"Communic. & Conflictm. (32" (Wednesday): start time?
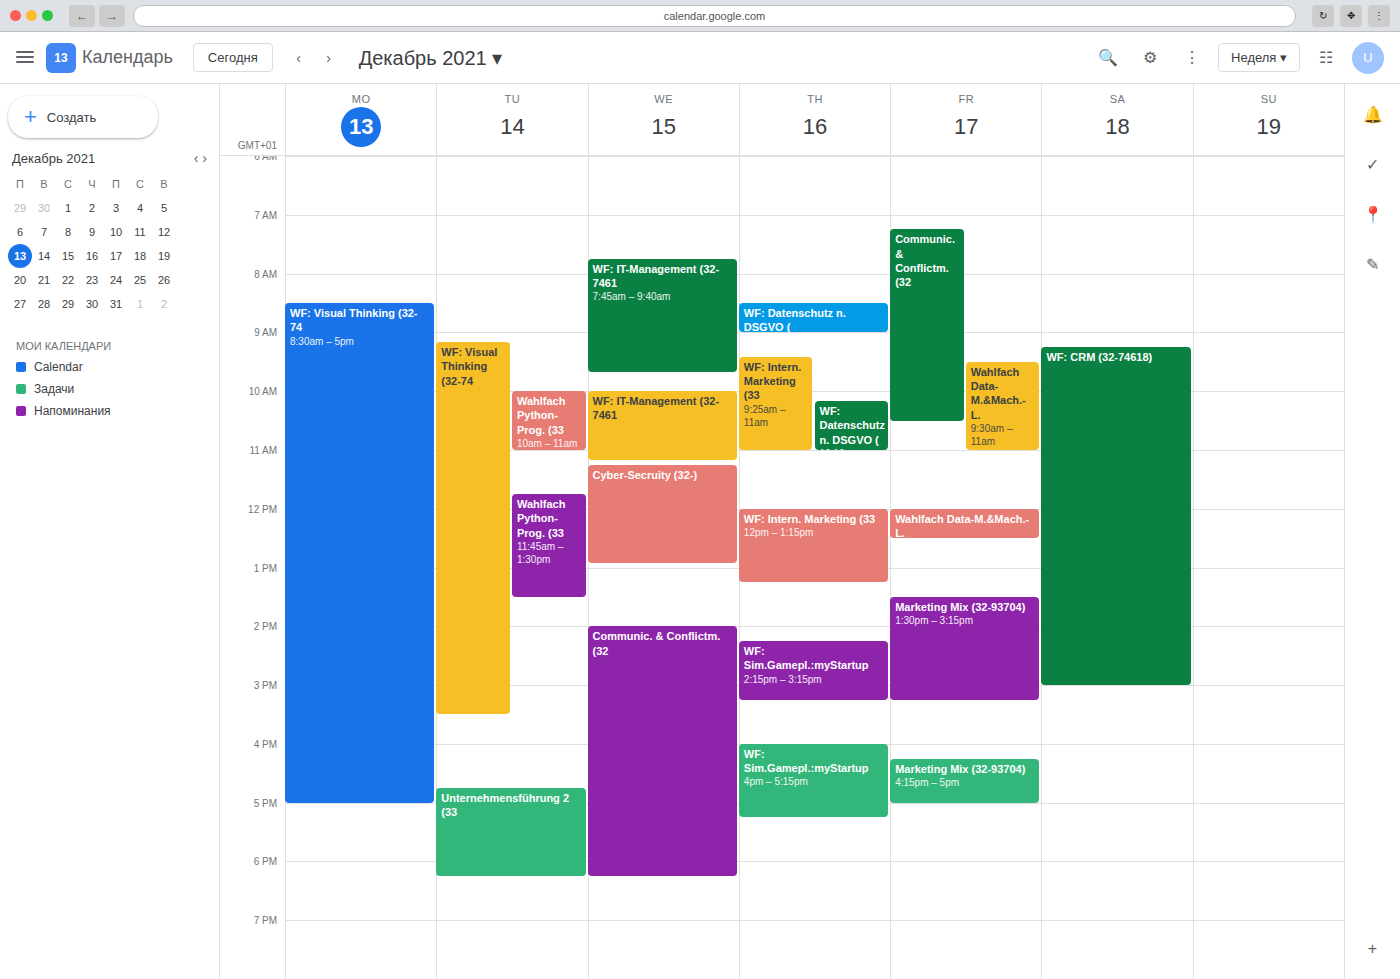
2:00 PM